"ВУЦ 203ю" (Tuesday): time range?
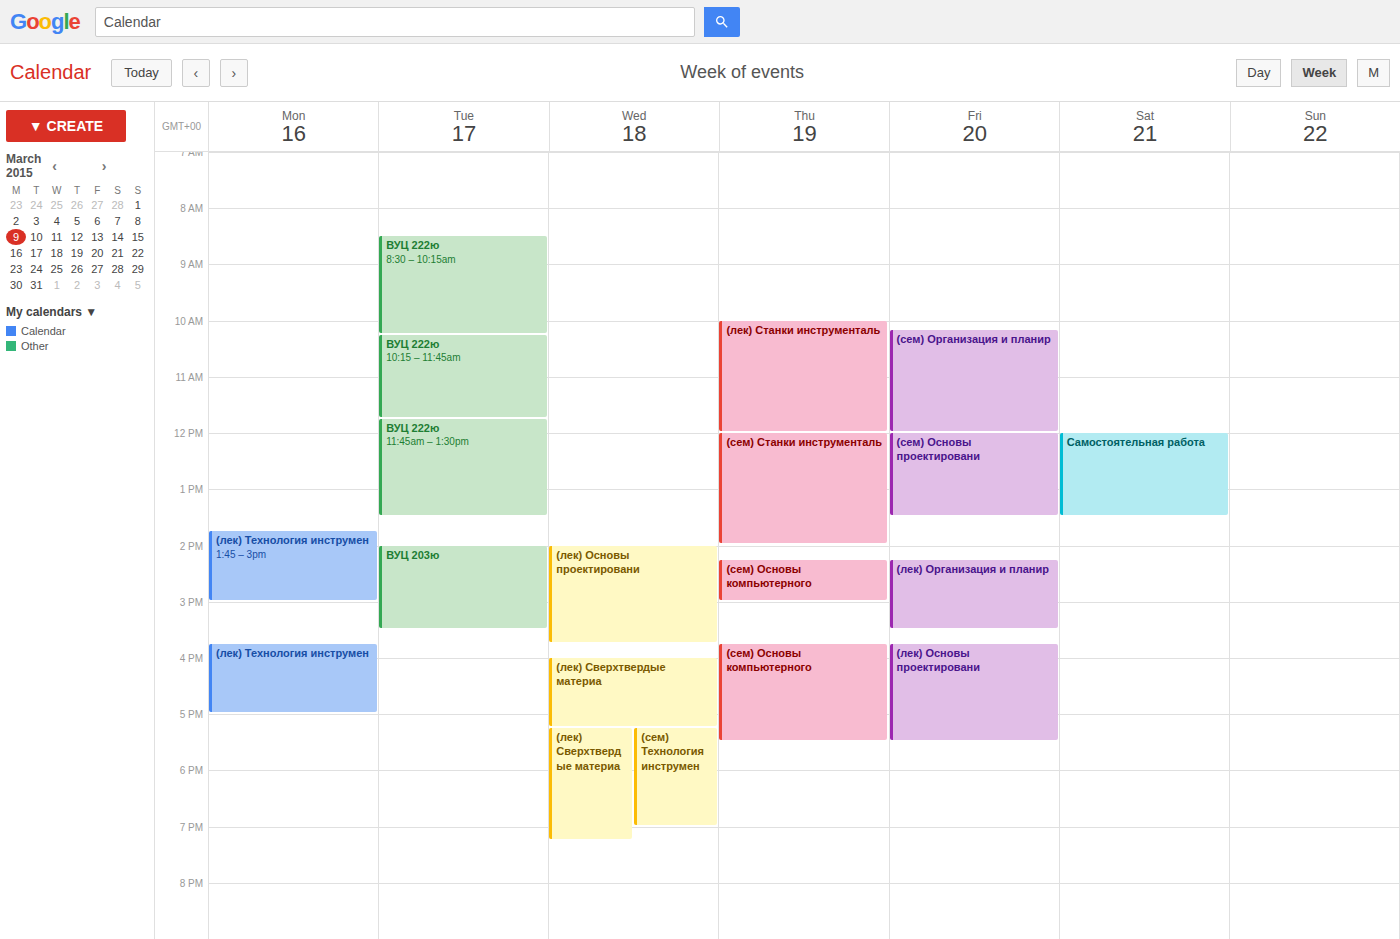
2:00 PM to 3:30 PM